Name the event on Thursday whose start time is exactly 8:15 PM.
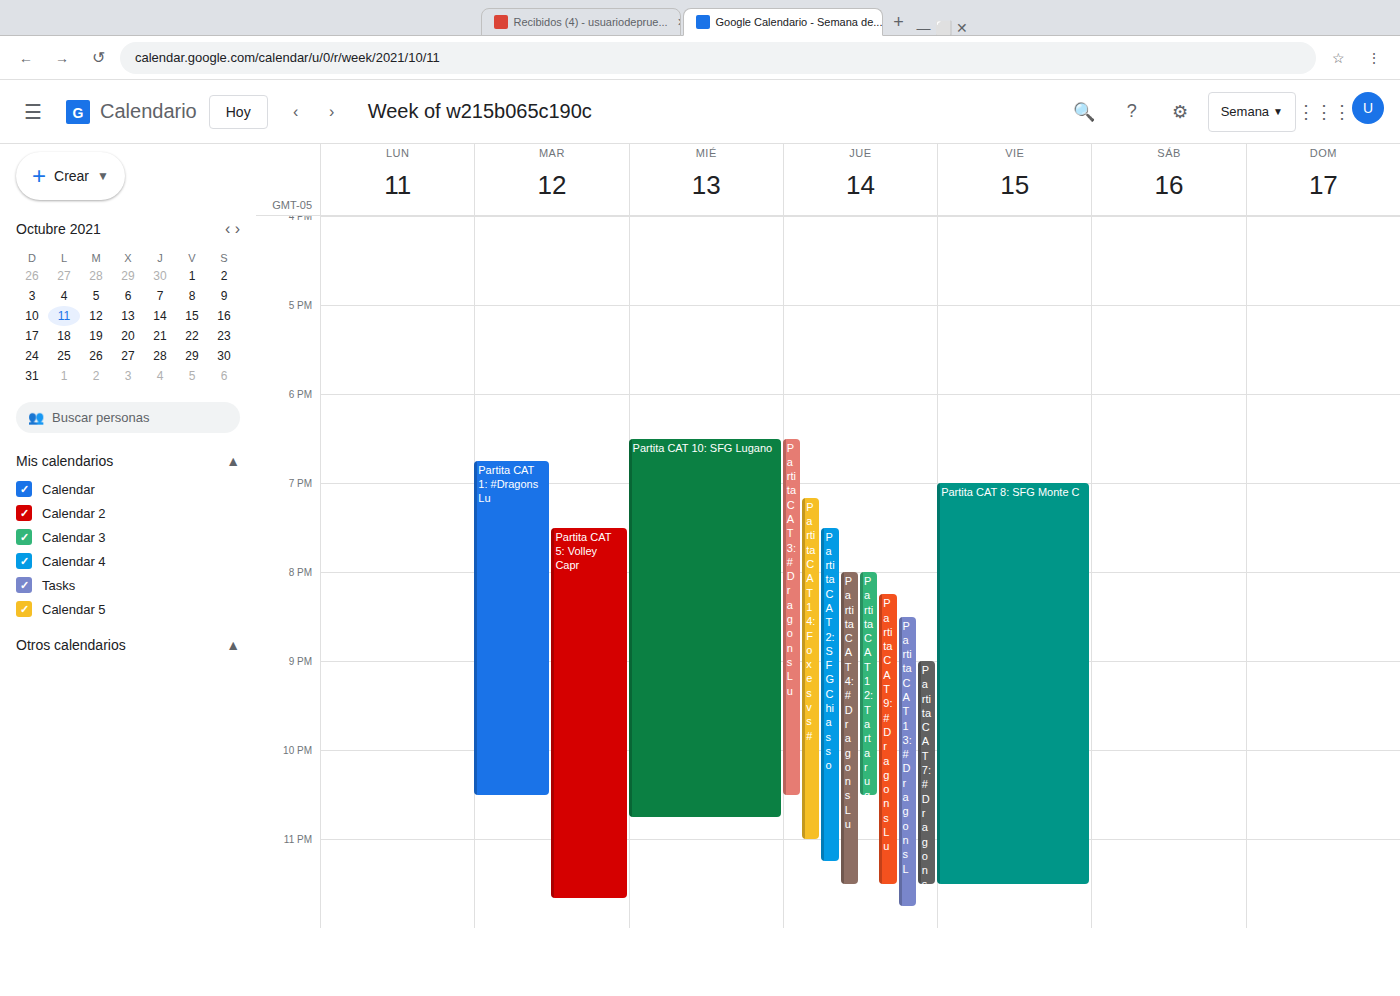
"Partita CAT 9: #Dragons Lu"